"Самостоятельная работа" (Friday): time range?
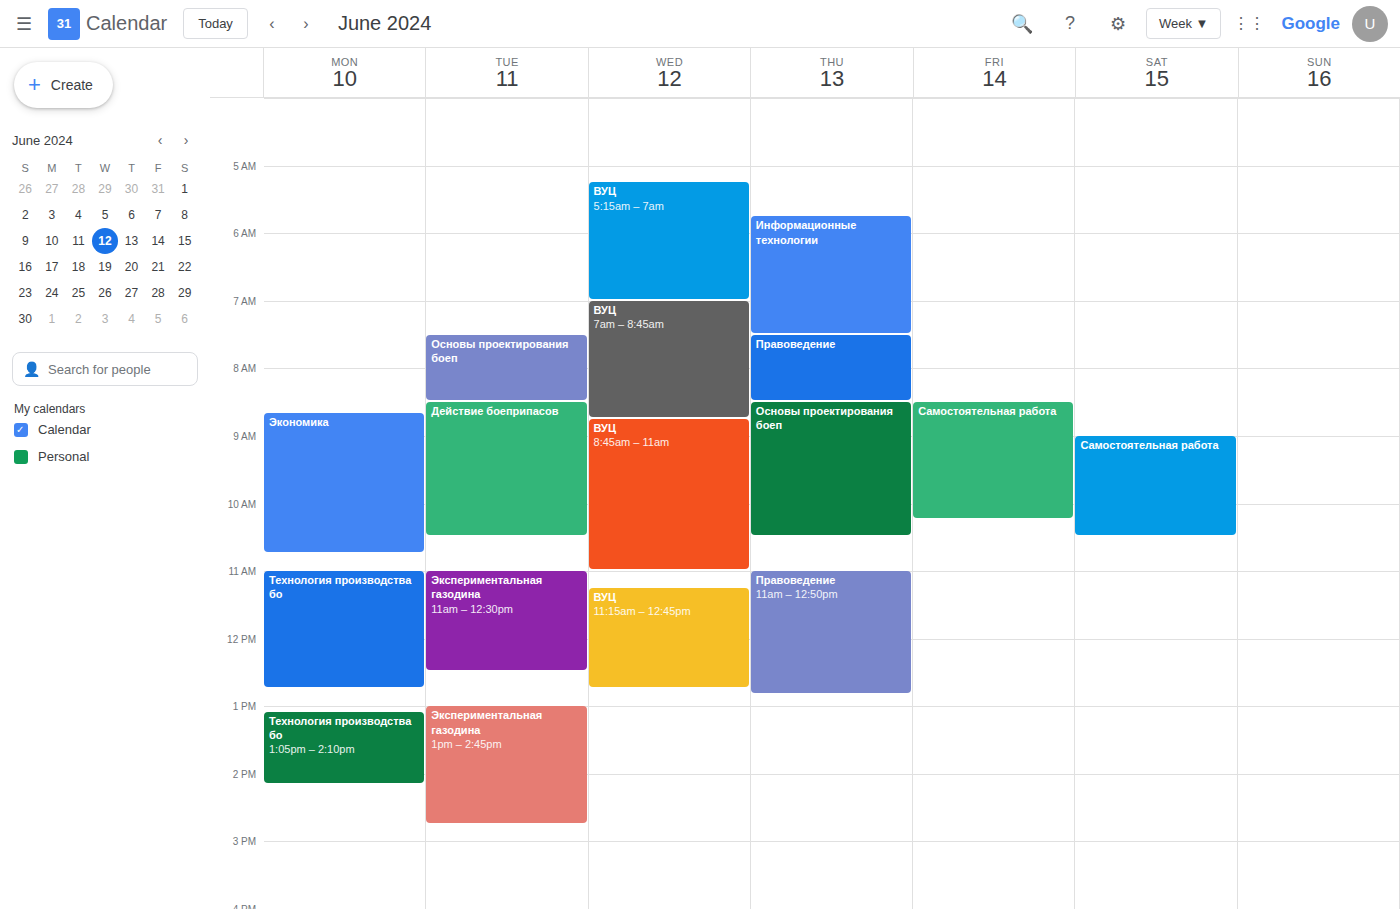
8:30 AM to 10:15 AM